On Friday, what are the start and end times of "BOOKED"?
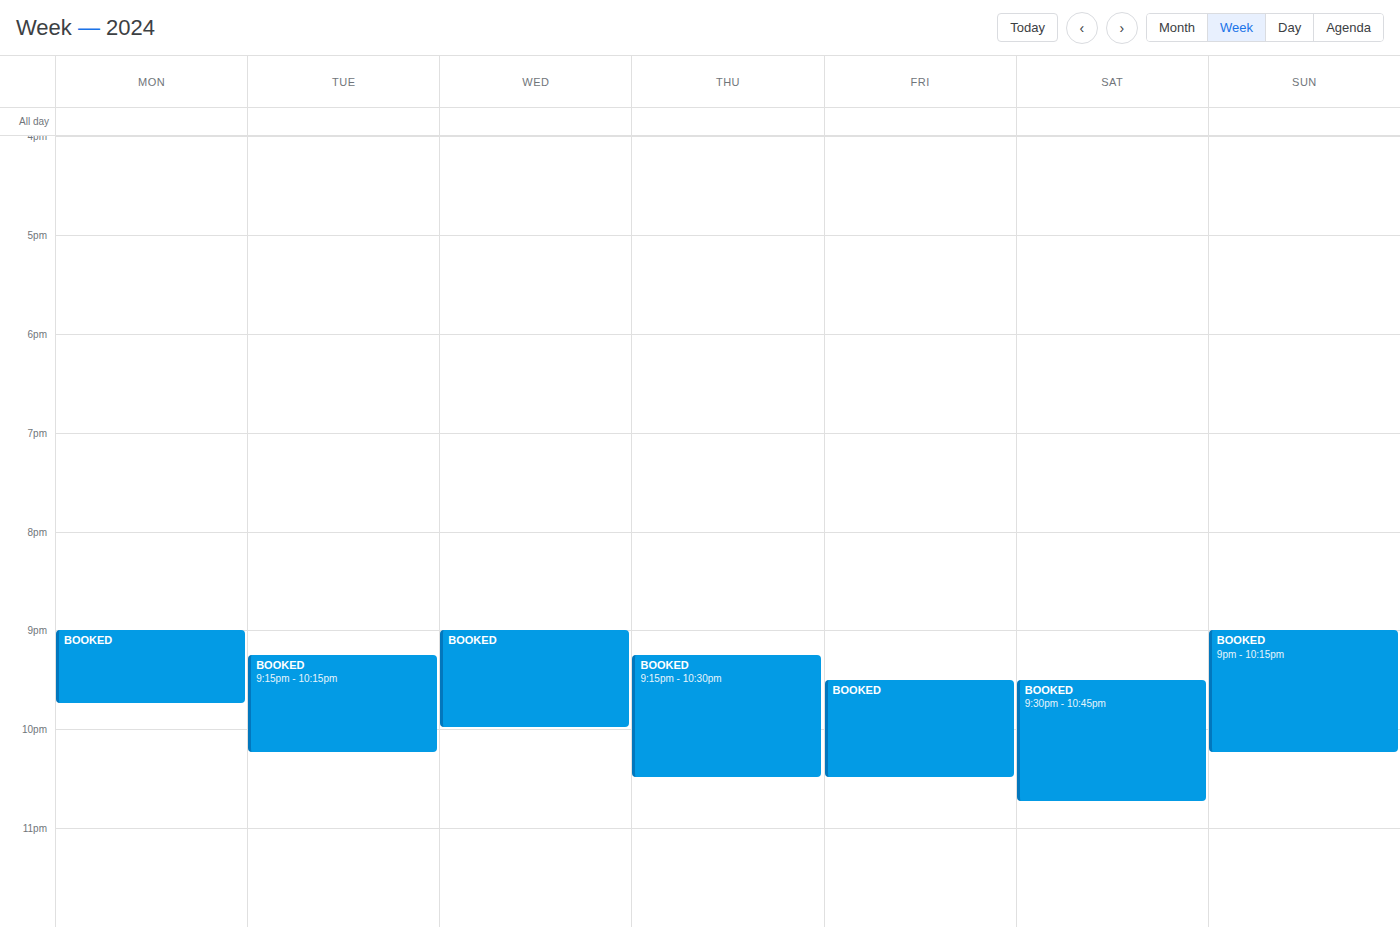
9:30 PM to 10:30 PM